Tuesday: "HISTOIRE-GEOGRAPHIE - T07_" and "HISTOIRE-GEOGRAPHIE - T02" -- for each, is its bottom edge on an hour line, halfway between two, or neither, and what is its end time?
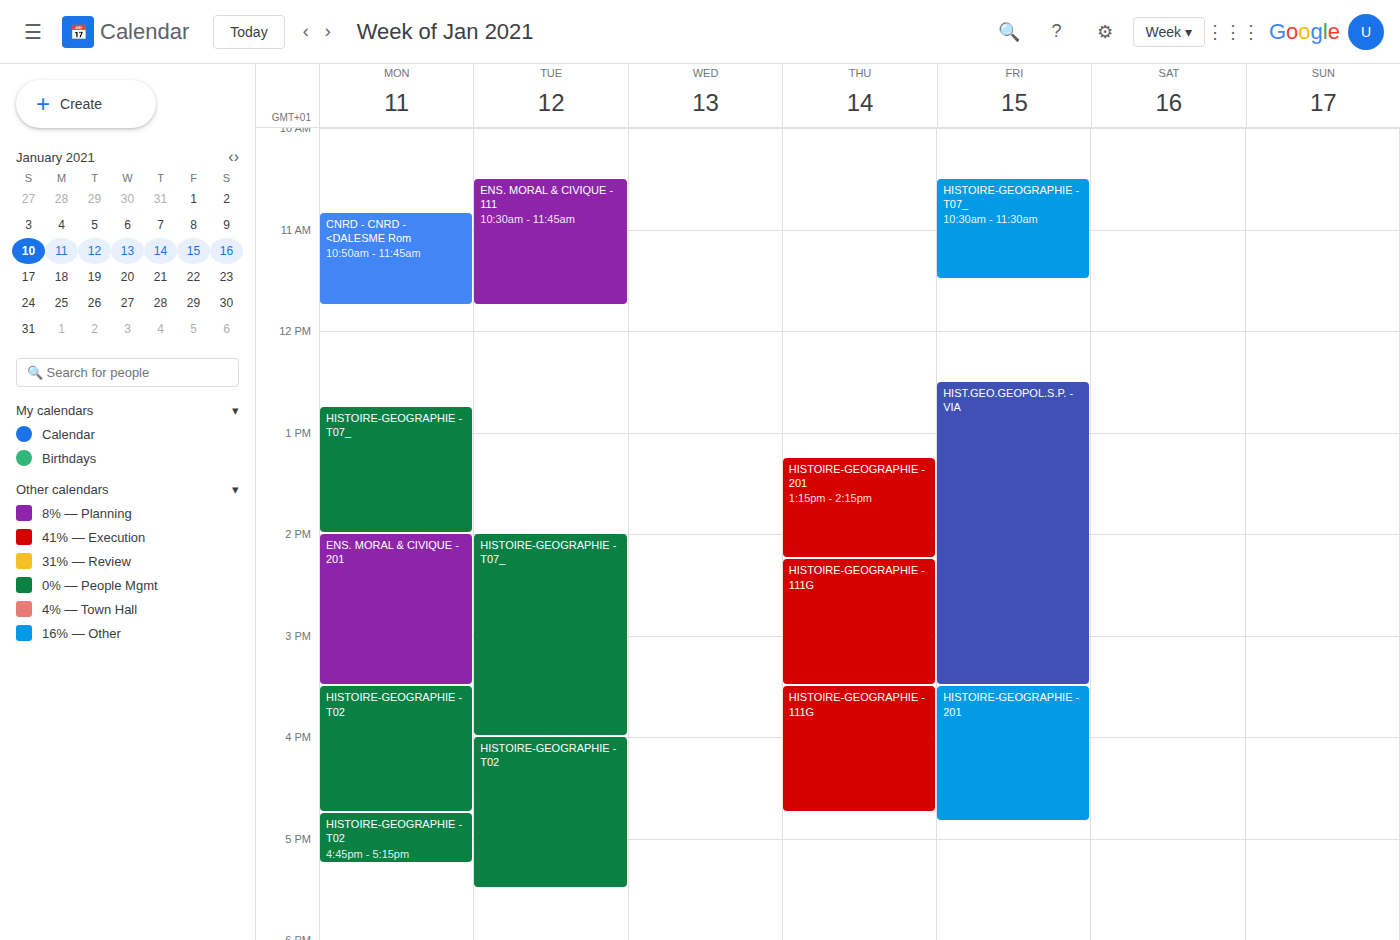
"HISTOIRE-GEOGRAPHIE - T07_": 4:00 PM, exactly on the 4 PM line. "HISTOIRE-GEOGRAPHIE - T02": 5:30 PM, halfway between the 5 PM and 6 PM lines.